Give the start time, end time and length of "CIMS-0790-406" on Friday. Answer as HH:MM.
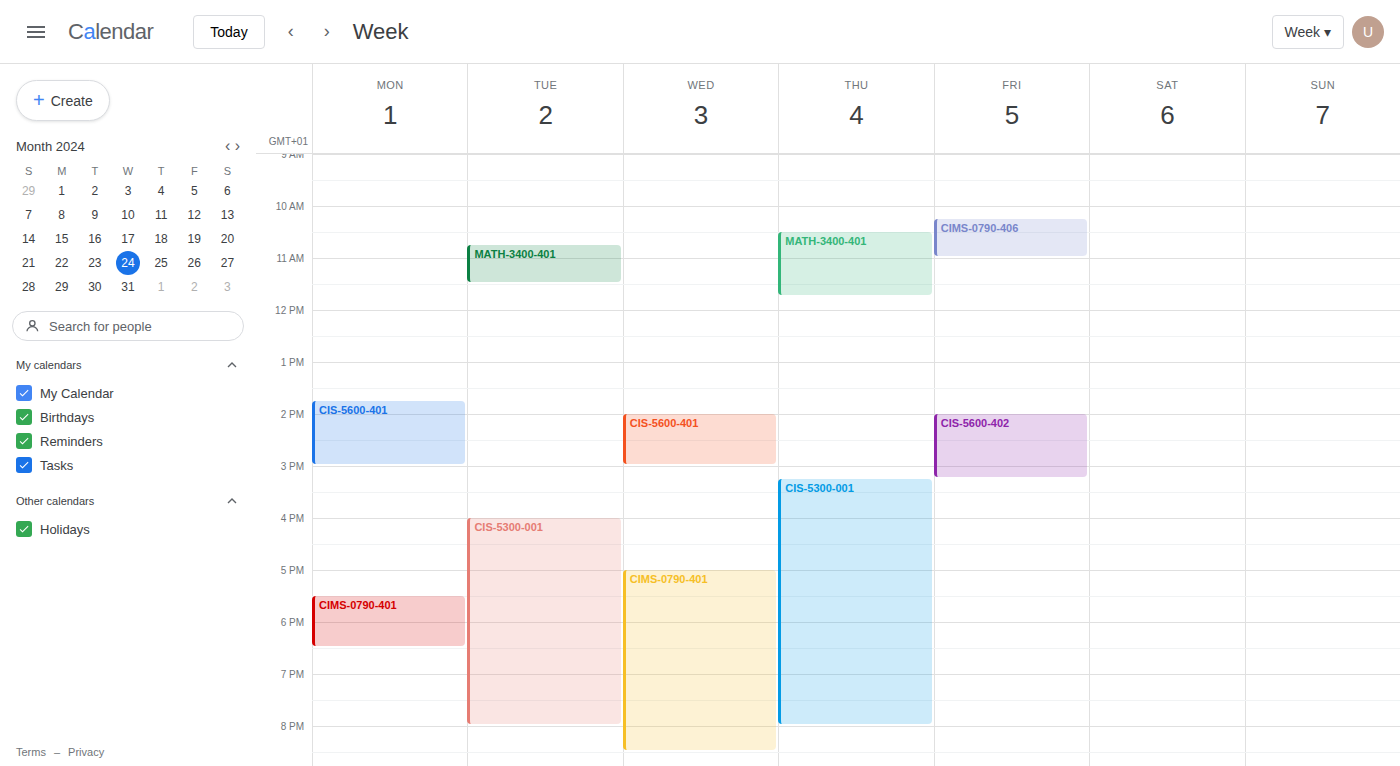
10:15 to 11:00, 45 minutes